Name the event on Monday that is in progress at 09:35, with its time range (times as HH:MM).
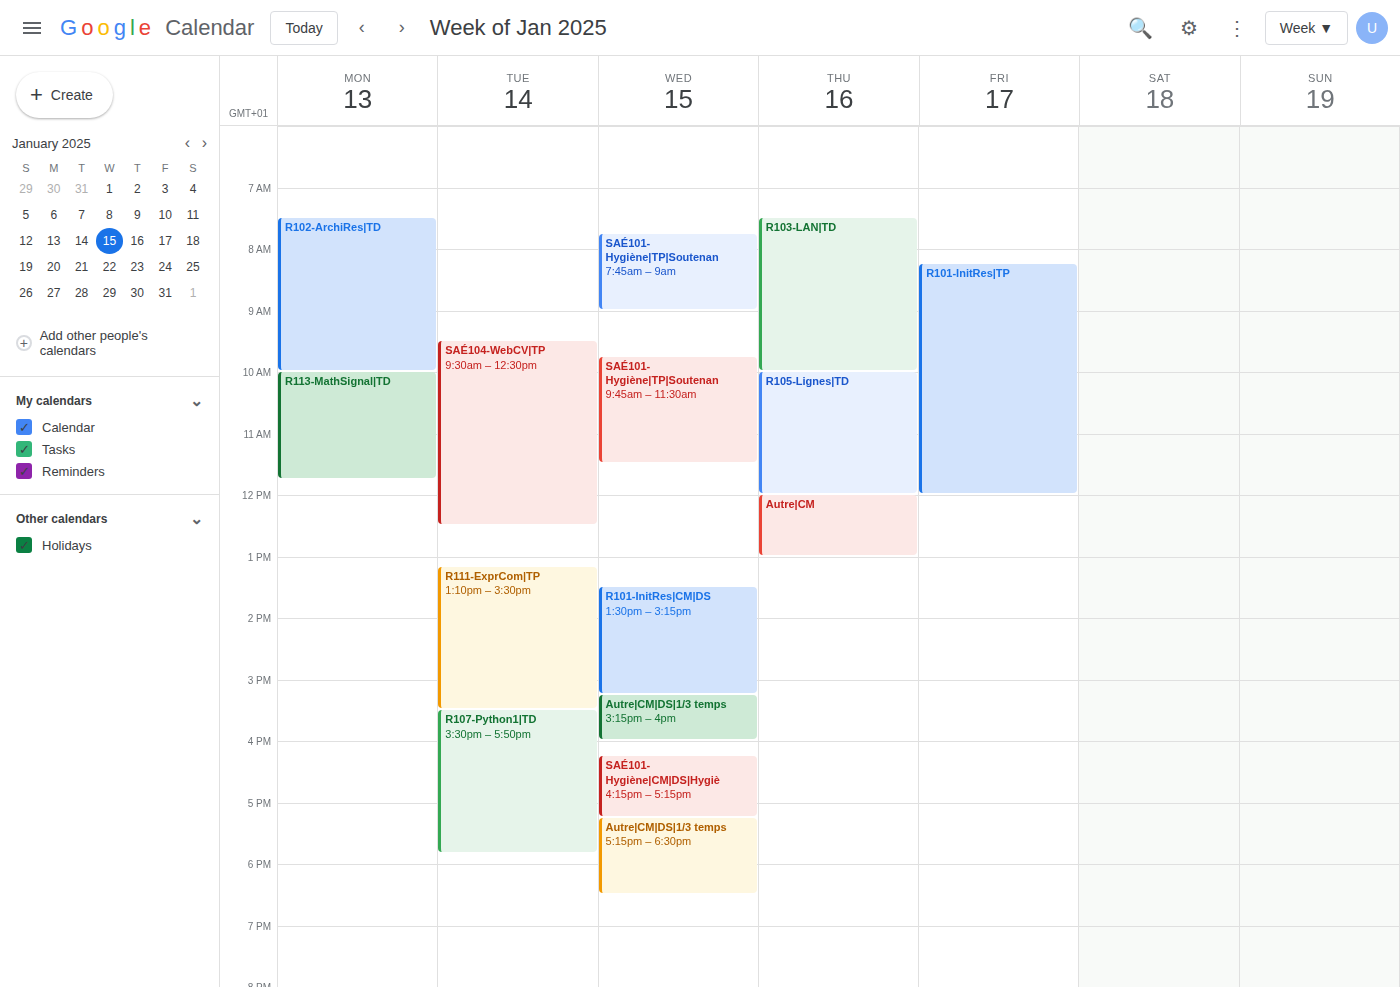
"R102-ArchiRes|TD", 07:30 to 10:00